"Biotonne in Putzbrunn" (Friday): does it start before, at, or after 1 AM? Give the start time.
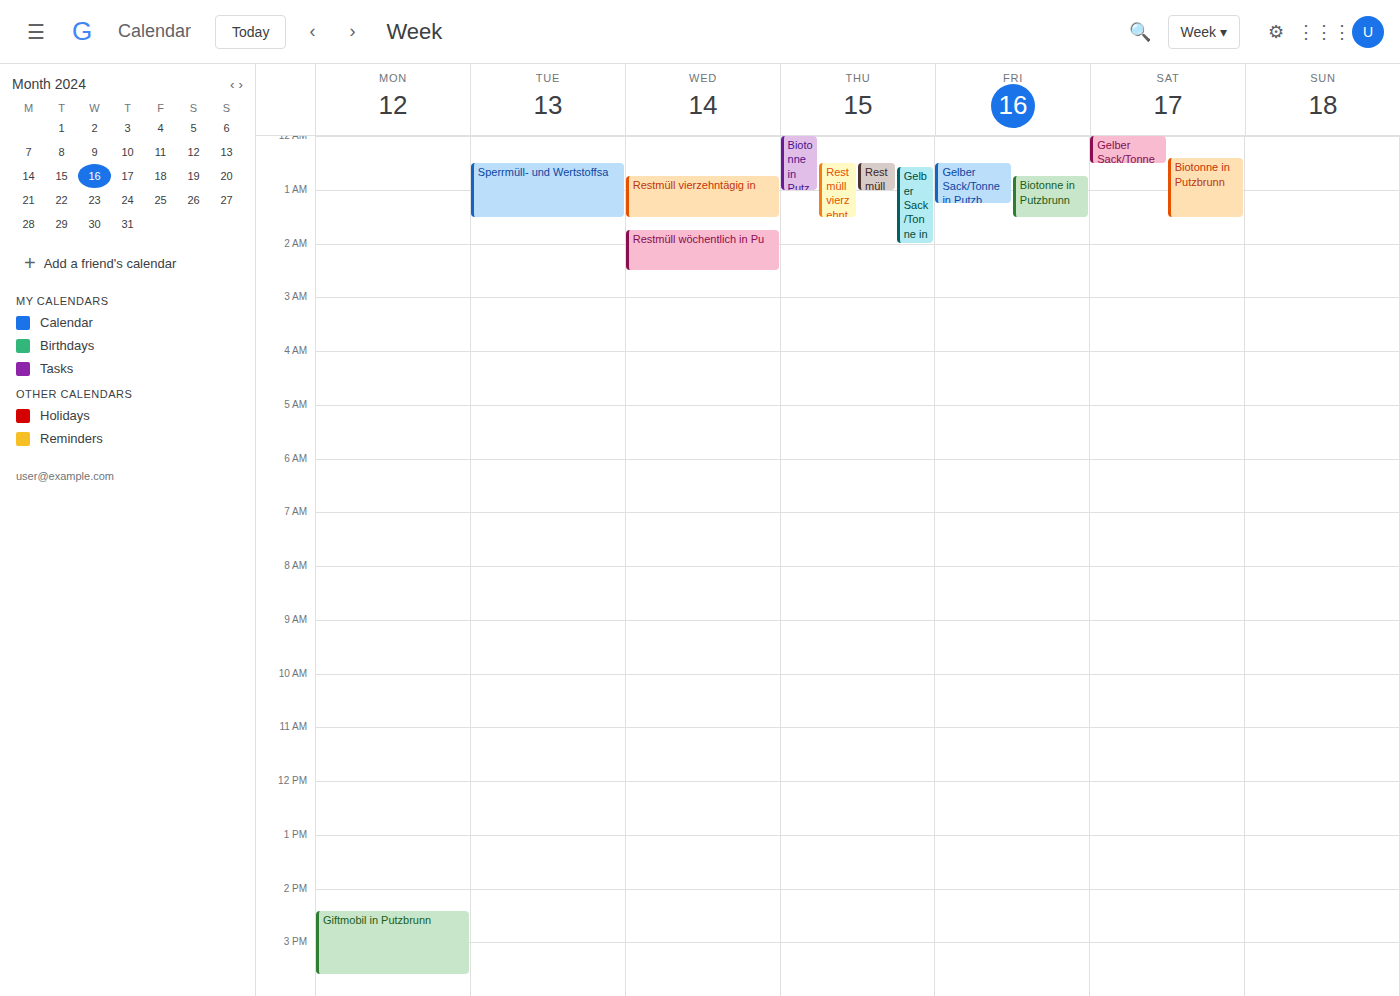
12:45 AM -- before 1 AM, 15 minutes above the 1 AM line.